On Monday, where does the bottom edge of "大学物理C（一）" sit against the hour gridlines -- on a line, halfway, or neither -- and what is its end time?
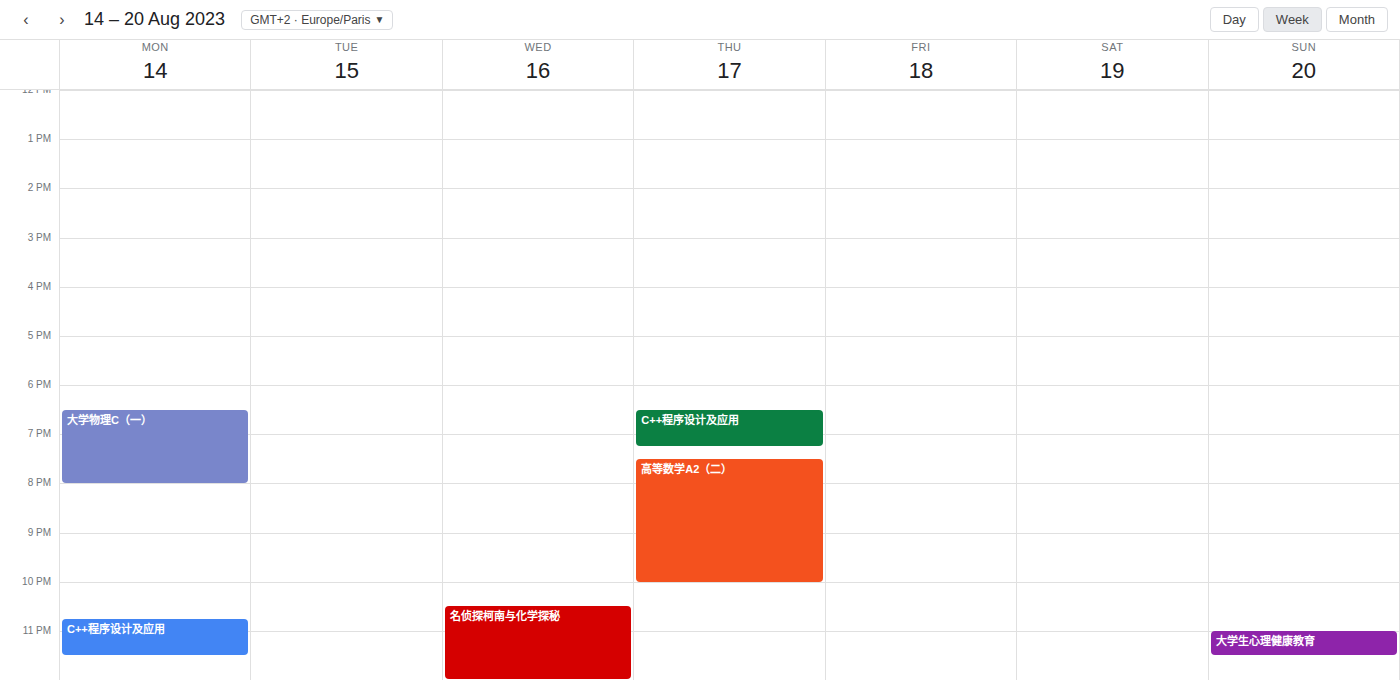
8:00 PM -- exactly on the 8 PM line.